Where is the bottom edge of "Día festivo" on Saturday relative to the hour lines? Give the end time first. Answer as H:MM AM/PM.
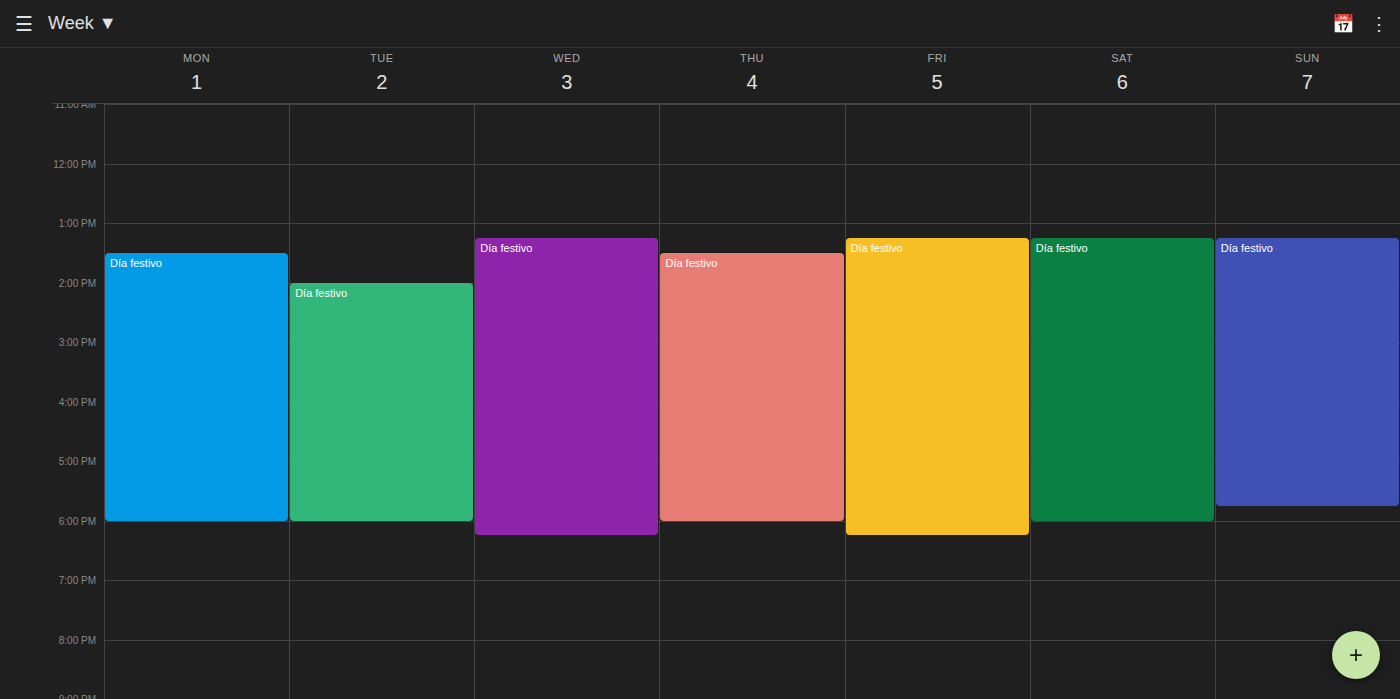
6:00 PM -- exactly on the 6 PM line.